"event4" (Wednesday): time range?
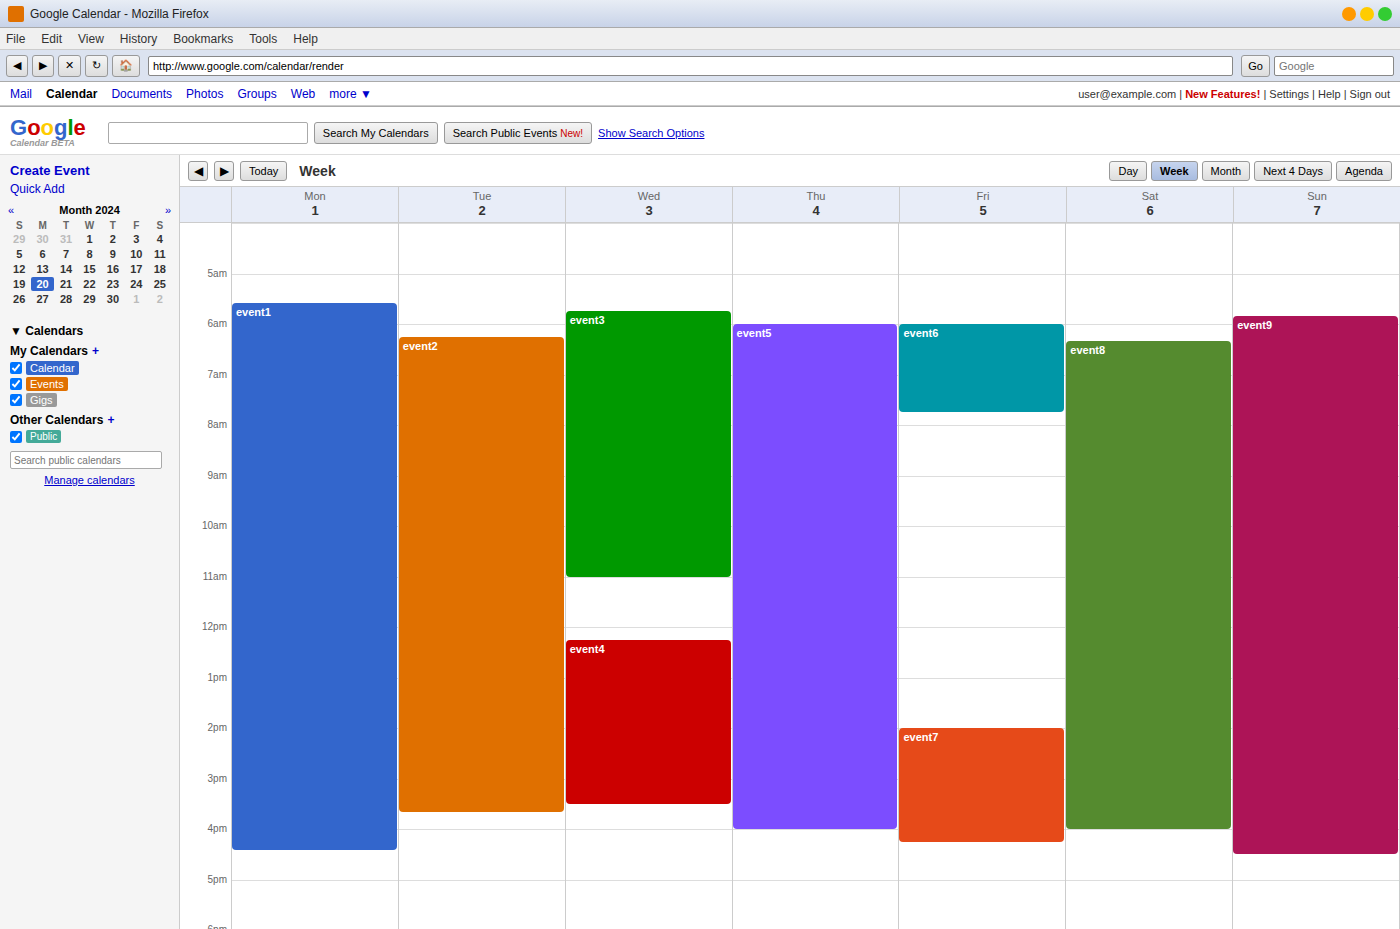
12:15 PM to 3:30 PM